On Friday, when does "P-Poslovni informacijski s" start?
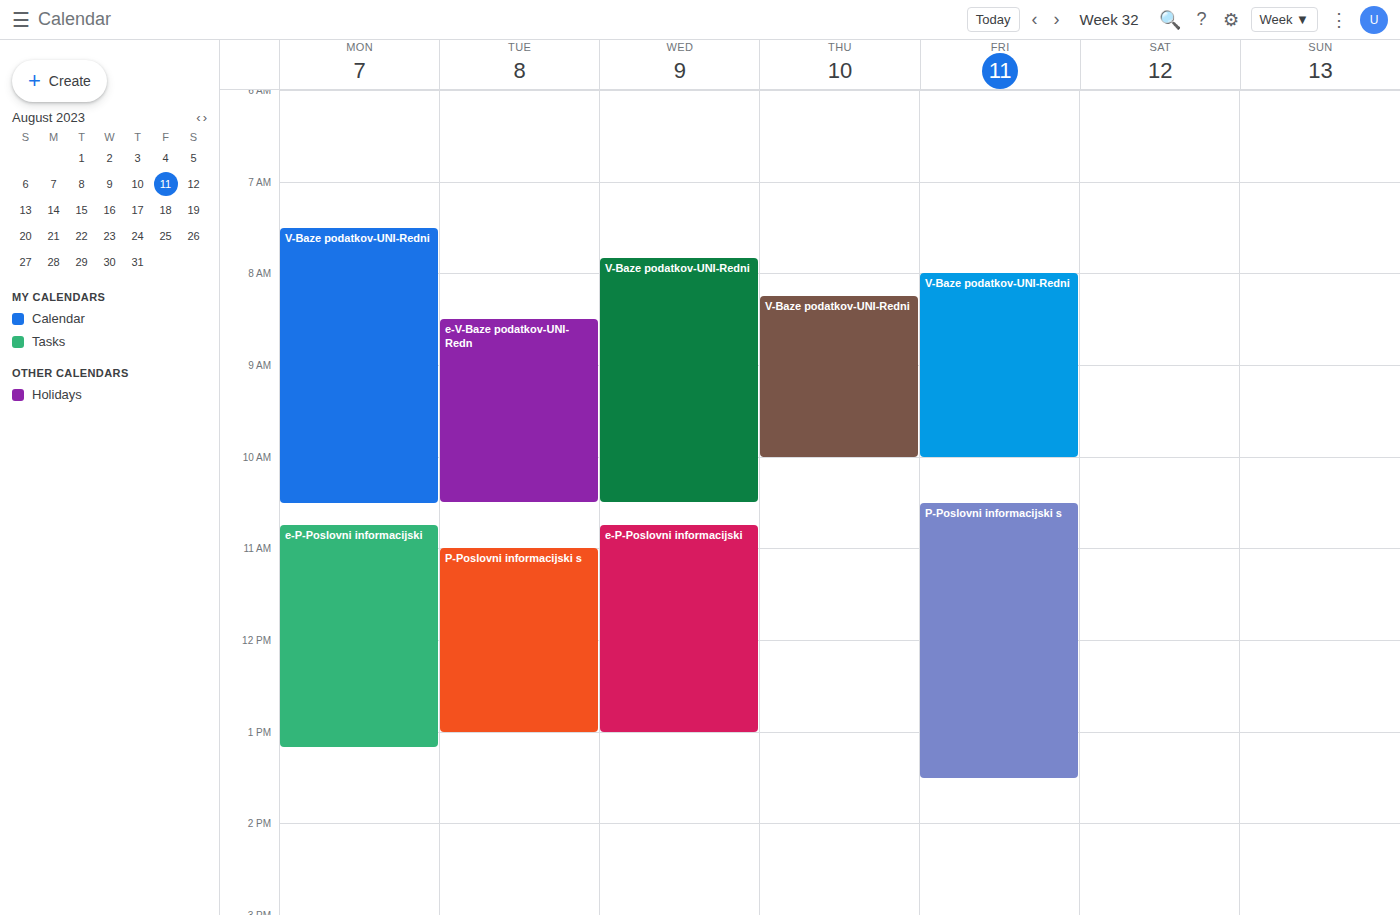
10:30 AM